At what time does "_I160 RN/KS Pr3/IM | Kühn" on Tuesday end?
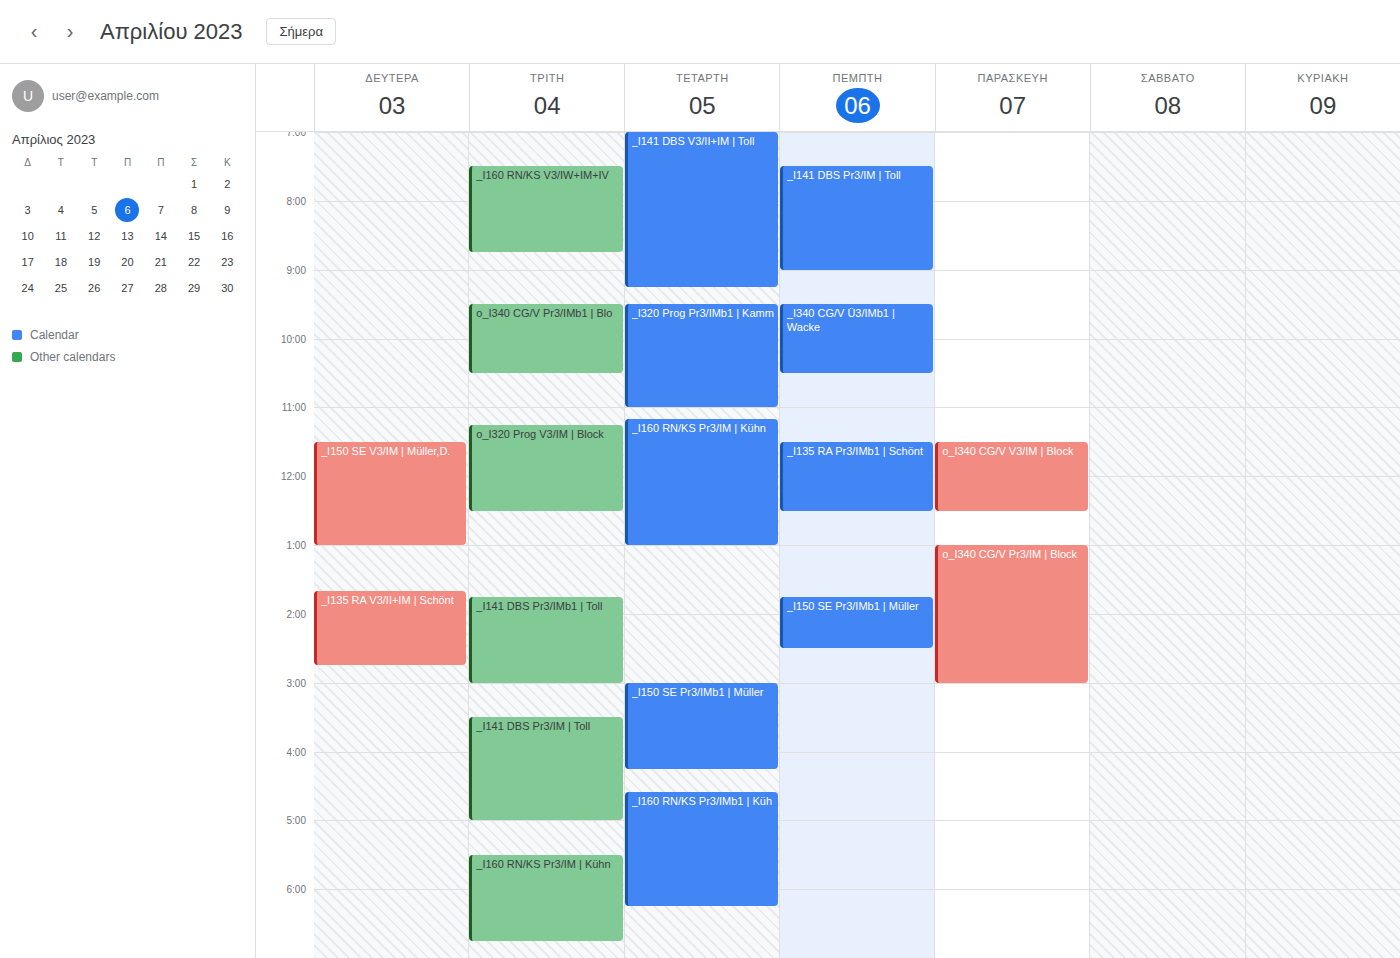
6:45 PM